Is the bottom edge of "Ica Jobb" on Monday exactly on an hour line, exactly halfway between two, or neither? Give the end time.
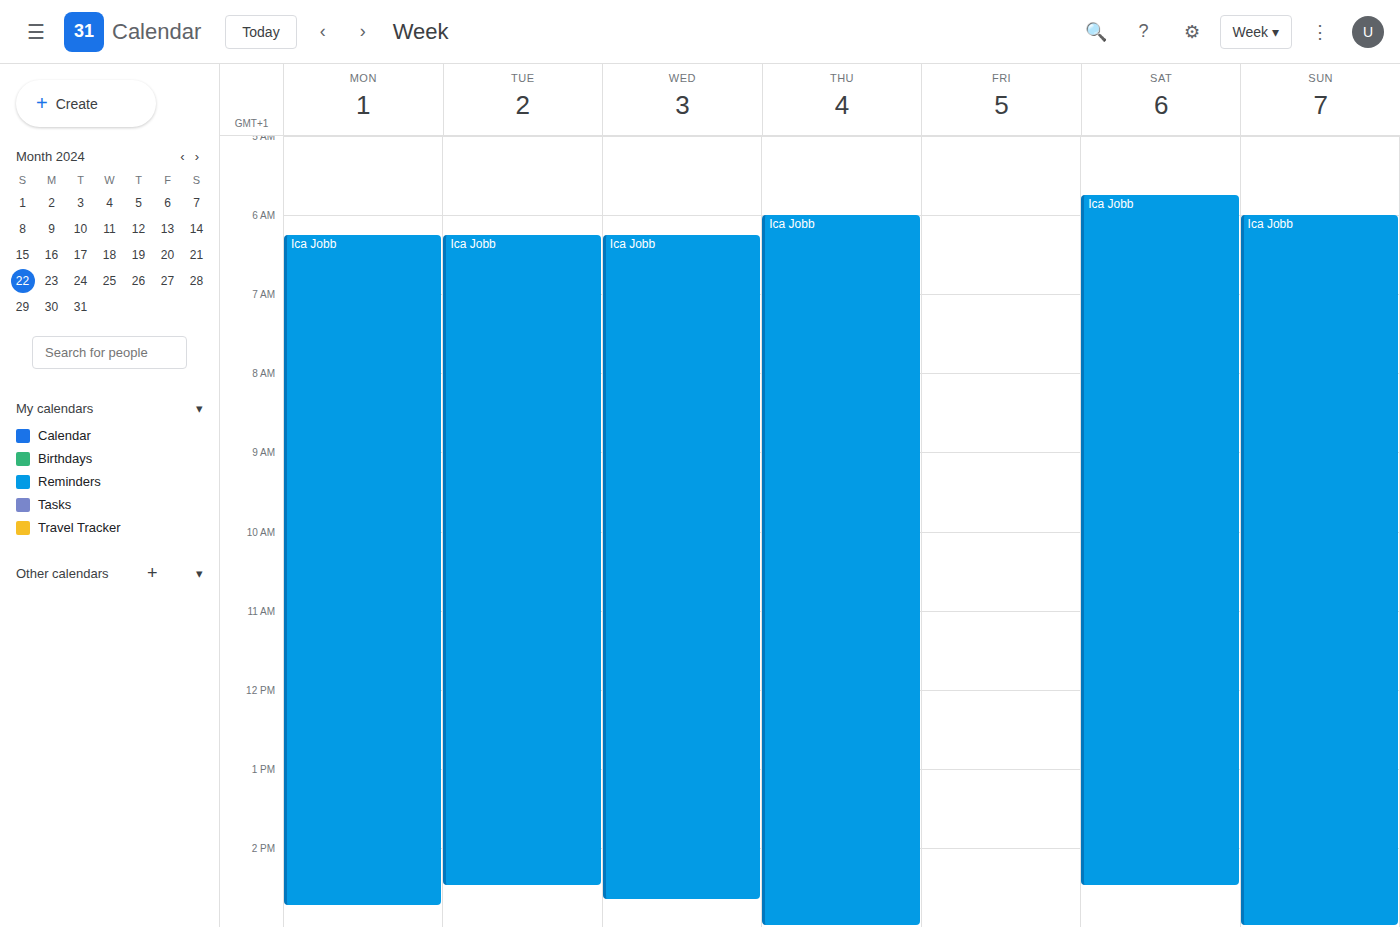
2:45 PM -- neither: three quarters of the way from the 2 PM line to the 3 PM line.